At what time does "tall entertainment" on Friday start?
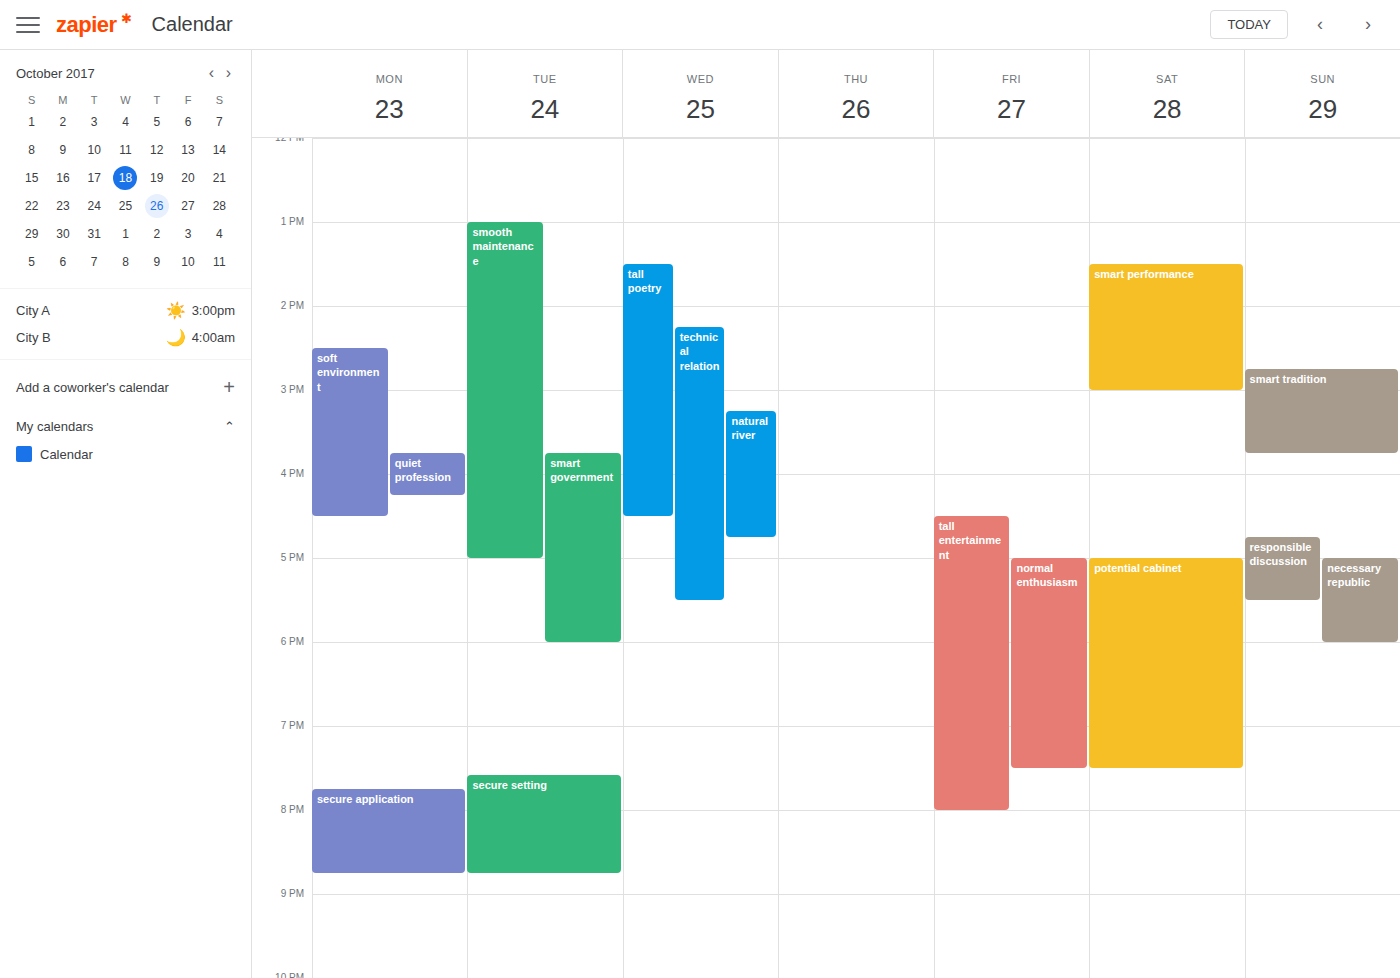
4:30 PM